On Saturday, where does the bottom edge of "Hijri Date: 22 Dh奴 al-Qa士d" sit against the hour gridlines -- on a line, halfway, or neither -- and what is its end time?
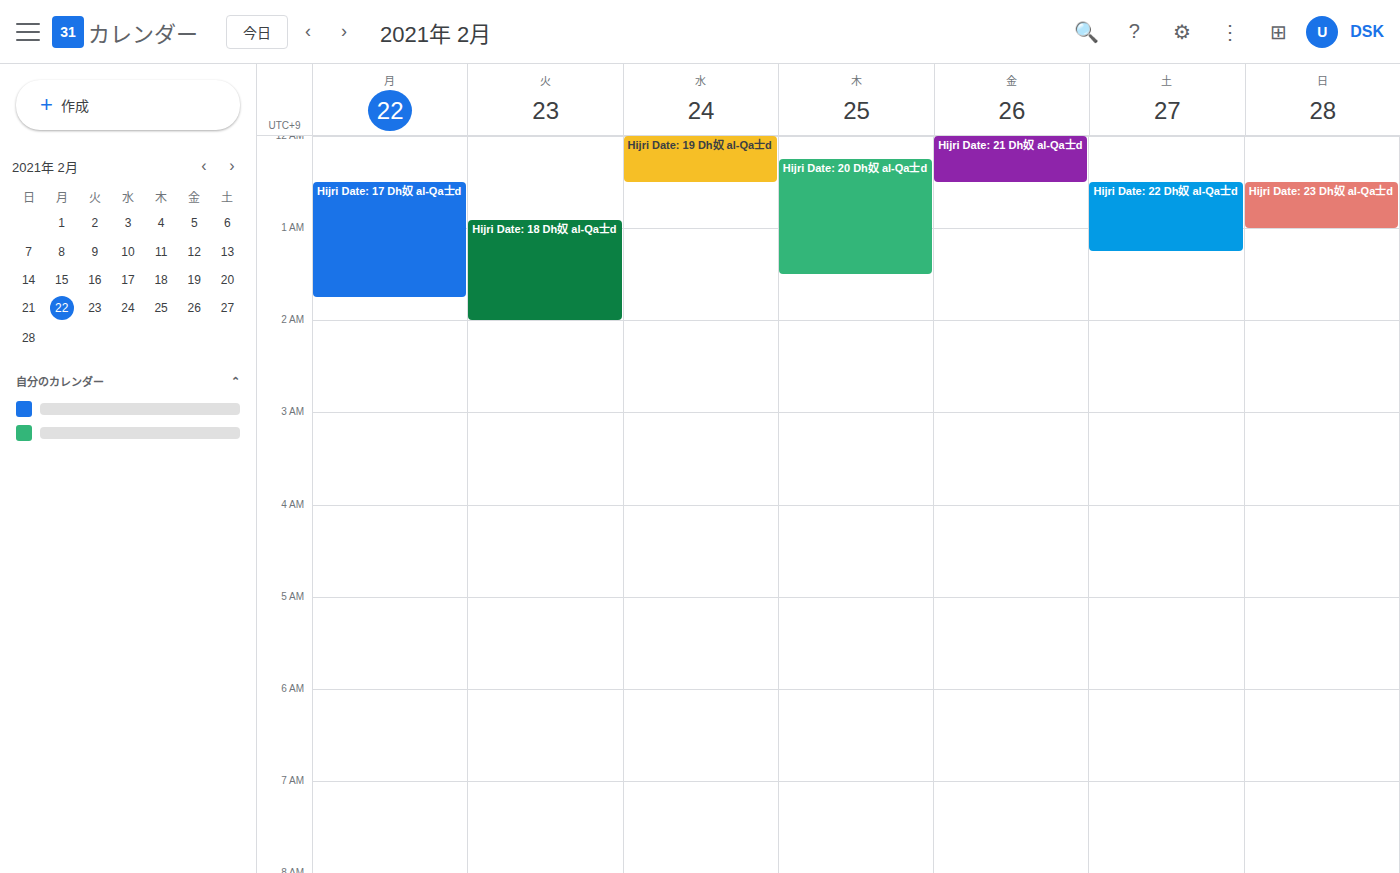
1:15 AM -- neither: a quarter of the way from the 1 AM line to the 2 AM line.